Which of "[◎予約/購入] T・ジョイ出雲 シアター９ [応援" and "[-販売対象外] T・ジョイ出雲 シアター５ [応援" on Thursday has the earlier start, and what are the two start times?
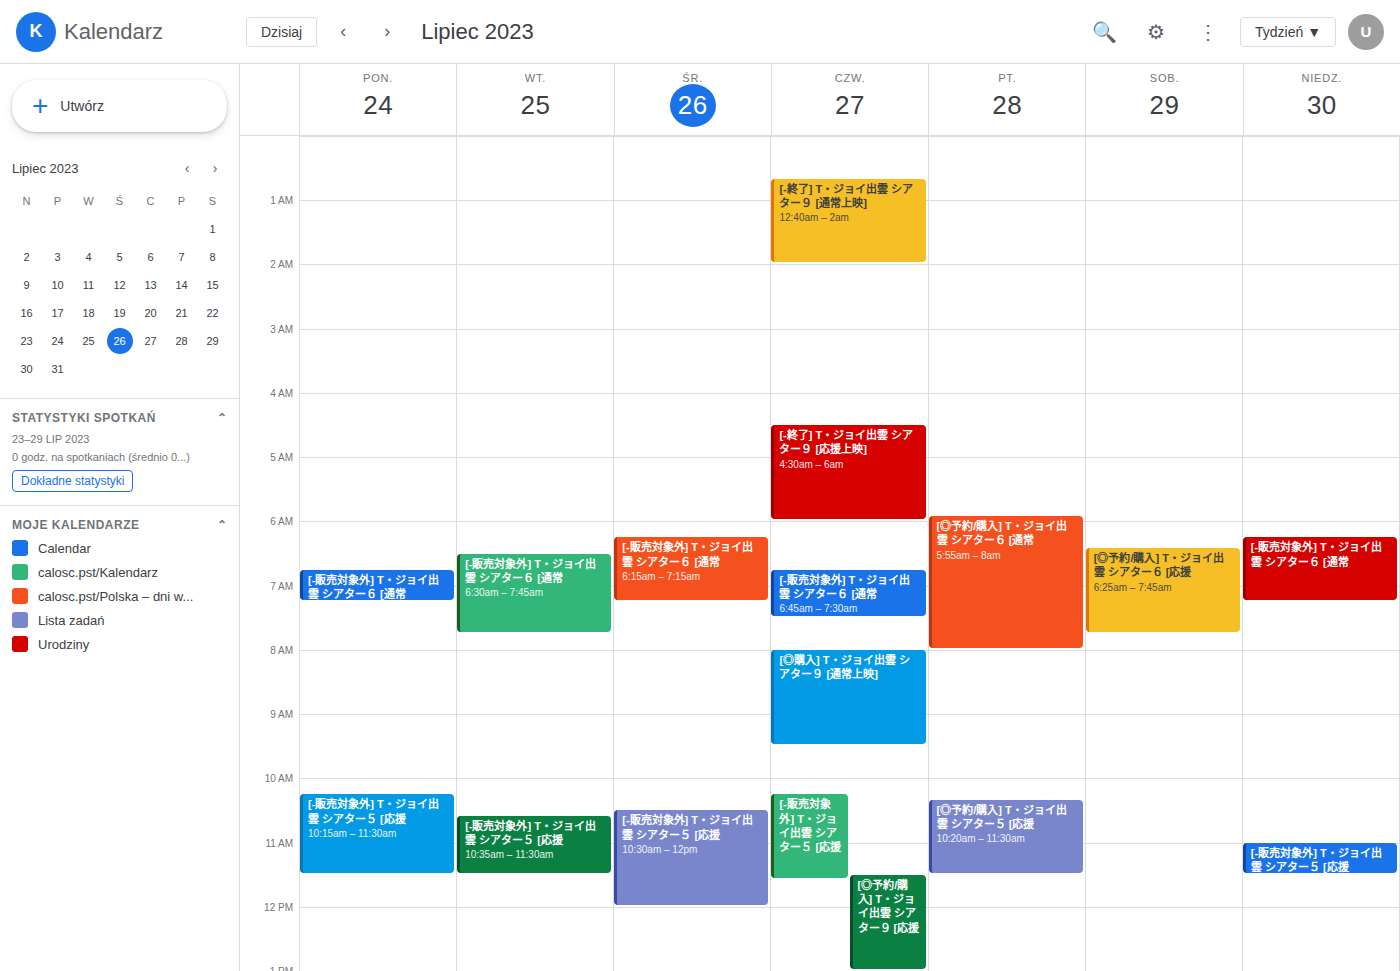
"[-販売対象外] T・ジョイ出雲 シアター５ [応援" 10:15 AM; "[◎予約/購入] T・ジョイ出雲 シアター９ [応援" 11:30 AM.